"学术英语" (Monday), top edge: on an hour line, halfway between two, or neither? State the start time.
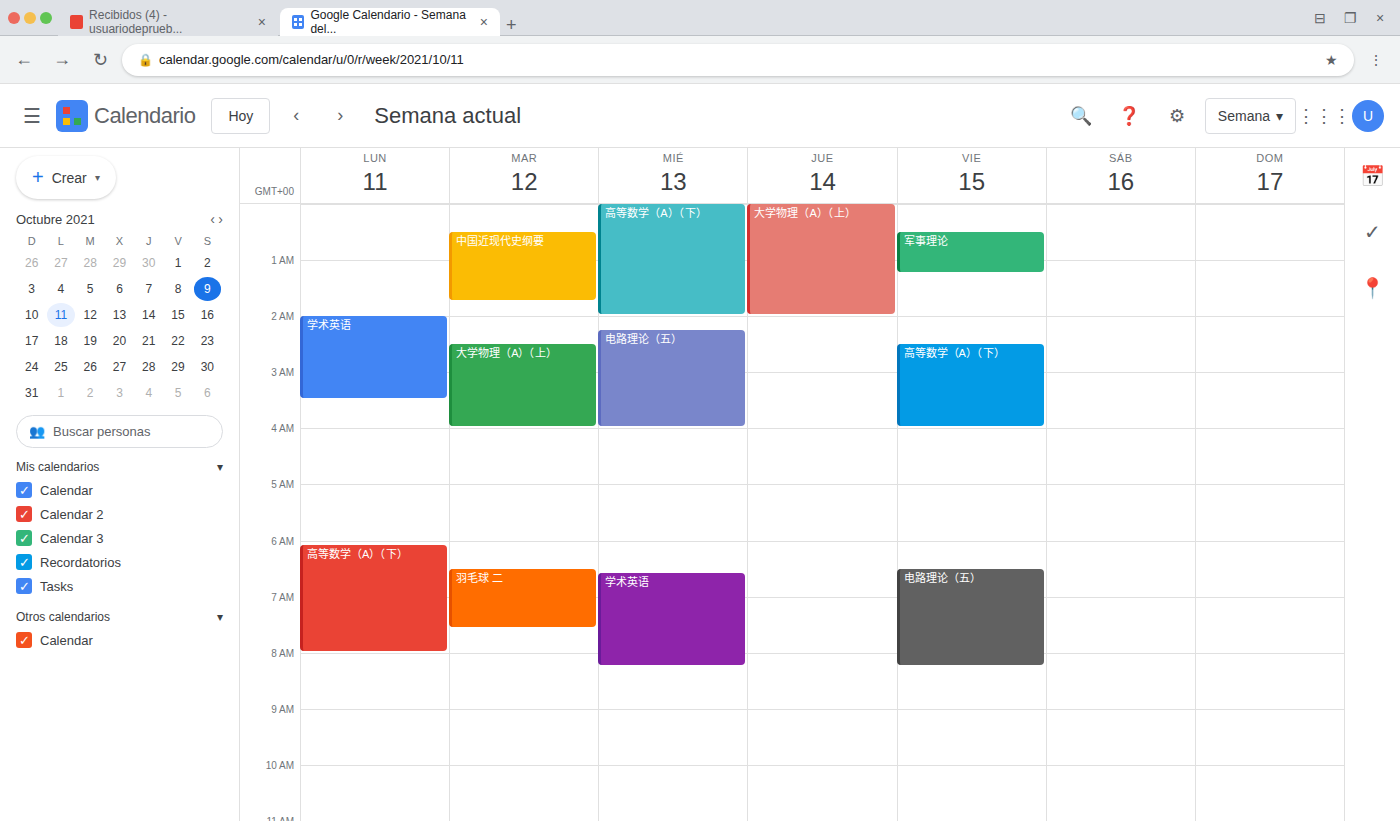
2:00 AM -- exactly on the 2 AM line.